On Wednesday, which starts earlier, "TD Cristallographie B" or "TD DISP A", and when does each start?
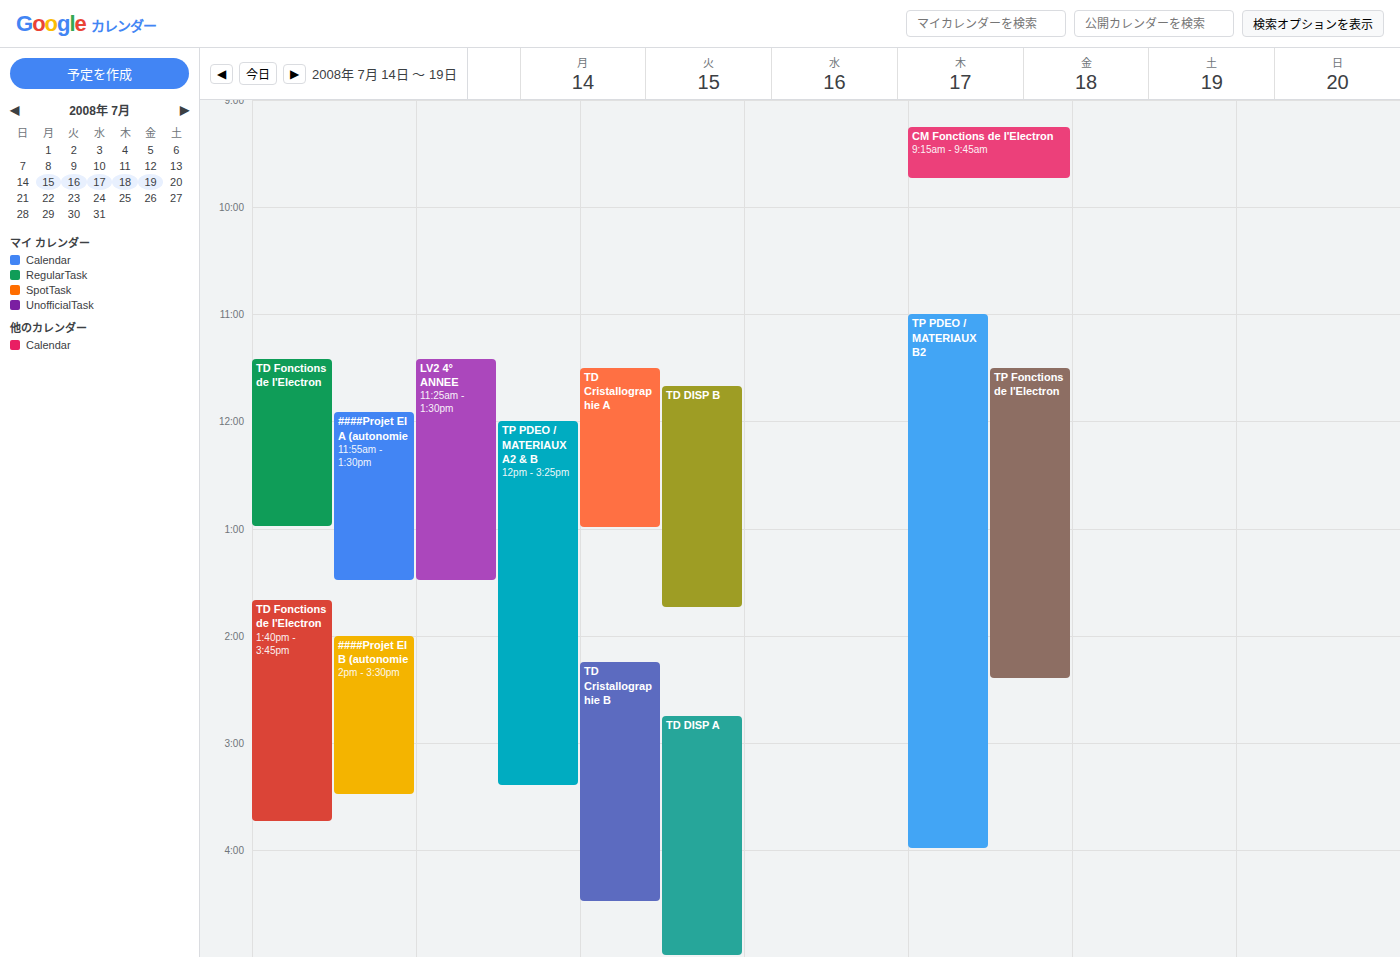
"TD Cristallographie B" 14:15; "TD DISP A" 14:45.